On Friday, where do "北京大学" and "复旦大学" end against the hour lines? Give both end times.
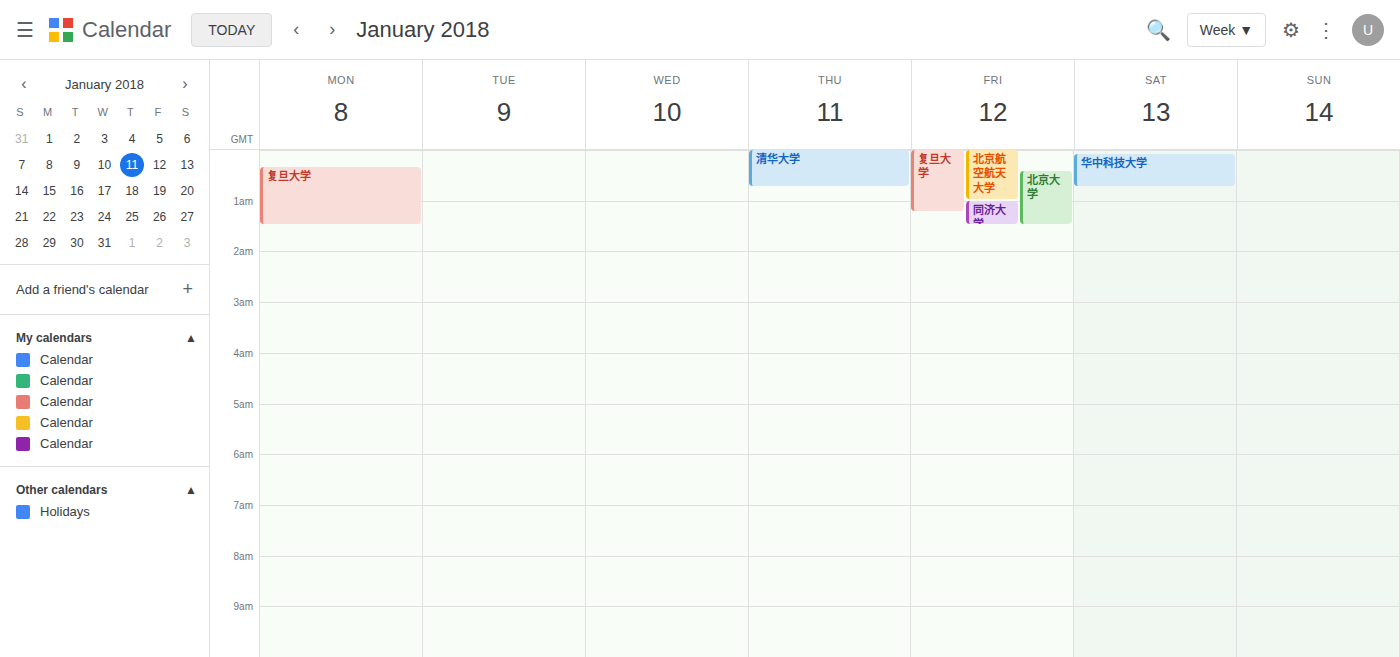
"北京大学": 1:30 AM, halfway between the 1 AM and 2 AM lines. "复旦大学": 1:15 AM, neither: a quarter of the way from the 1 AM line to the 2 AM line.